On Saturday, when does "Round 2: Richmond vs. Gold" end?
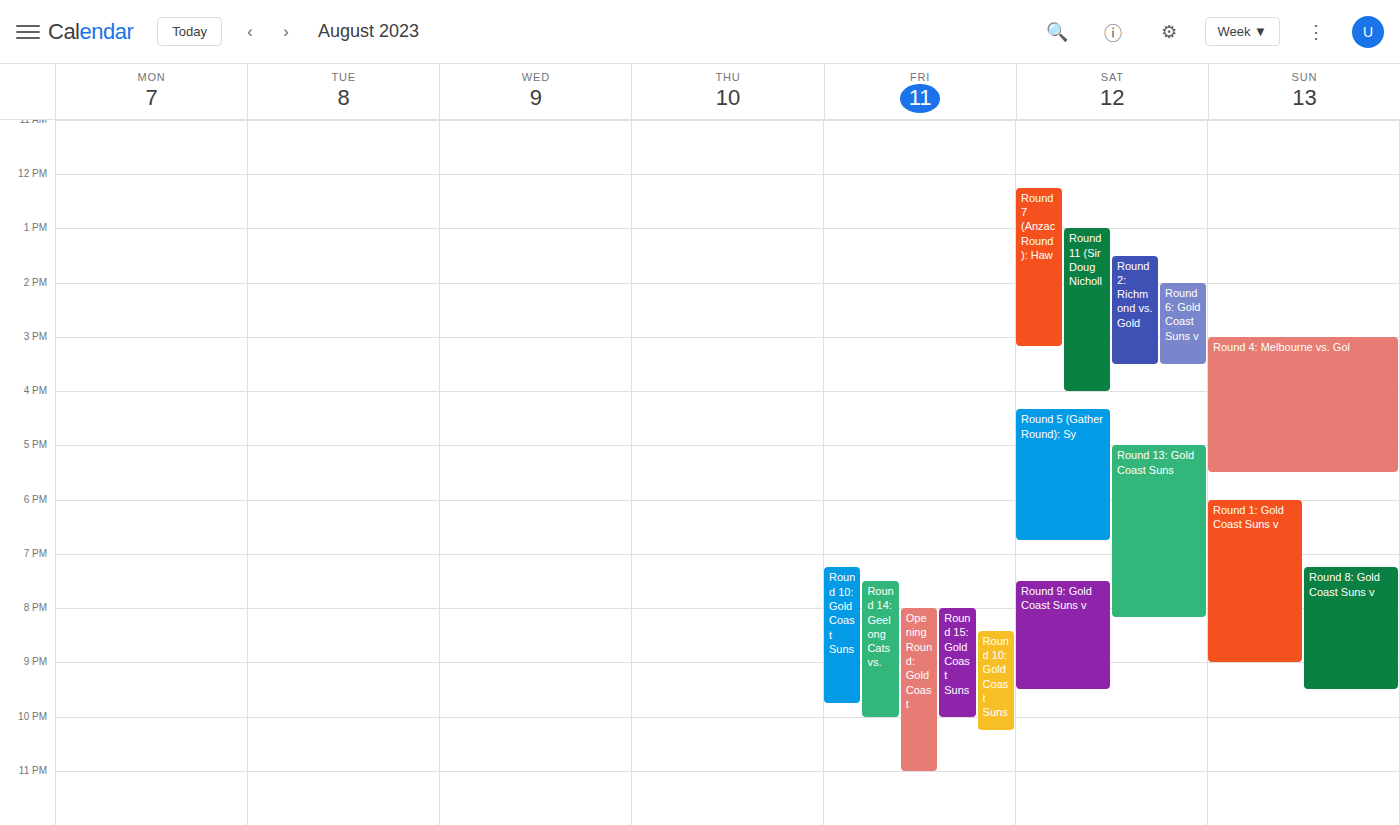
3:30 PM